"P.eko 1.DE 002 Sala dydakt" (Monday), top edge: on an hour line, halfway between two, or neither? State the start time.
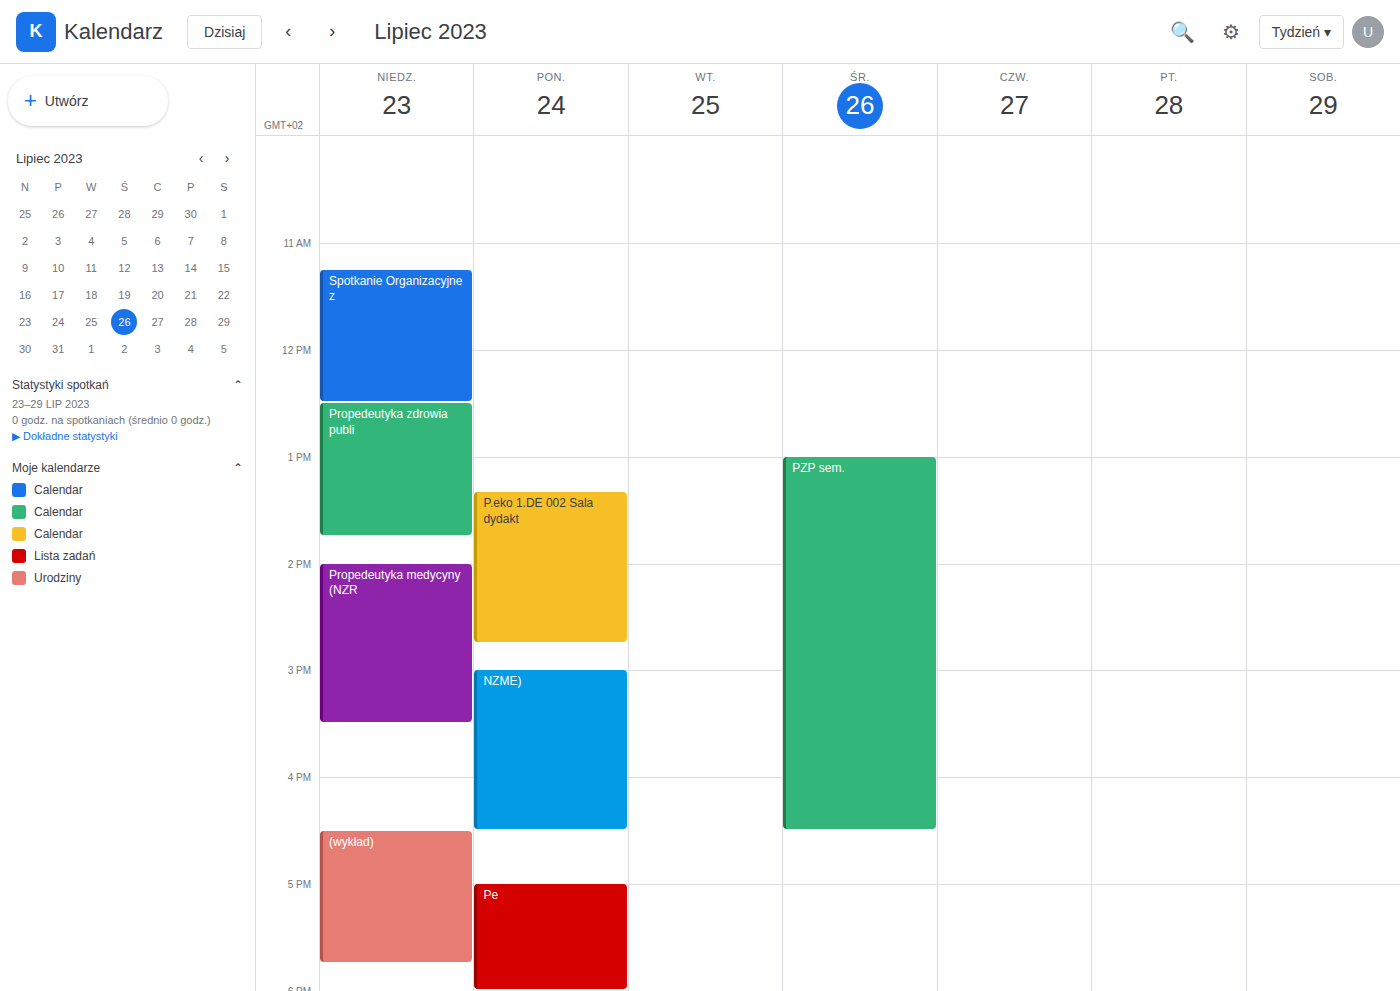
1:20 PM -- neither: 20 minutes below the 1 PM line and 40 minutes above the 2 PM line.